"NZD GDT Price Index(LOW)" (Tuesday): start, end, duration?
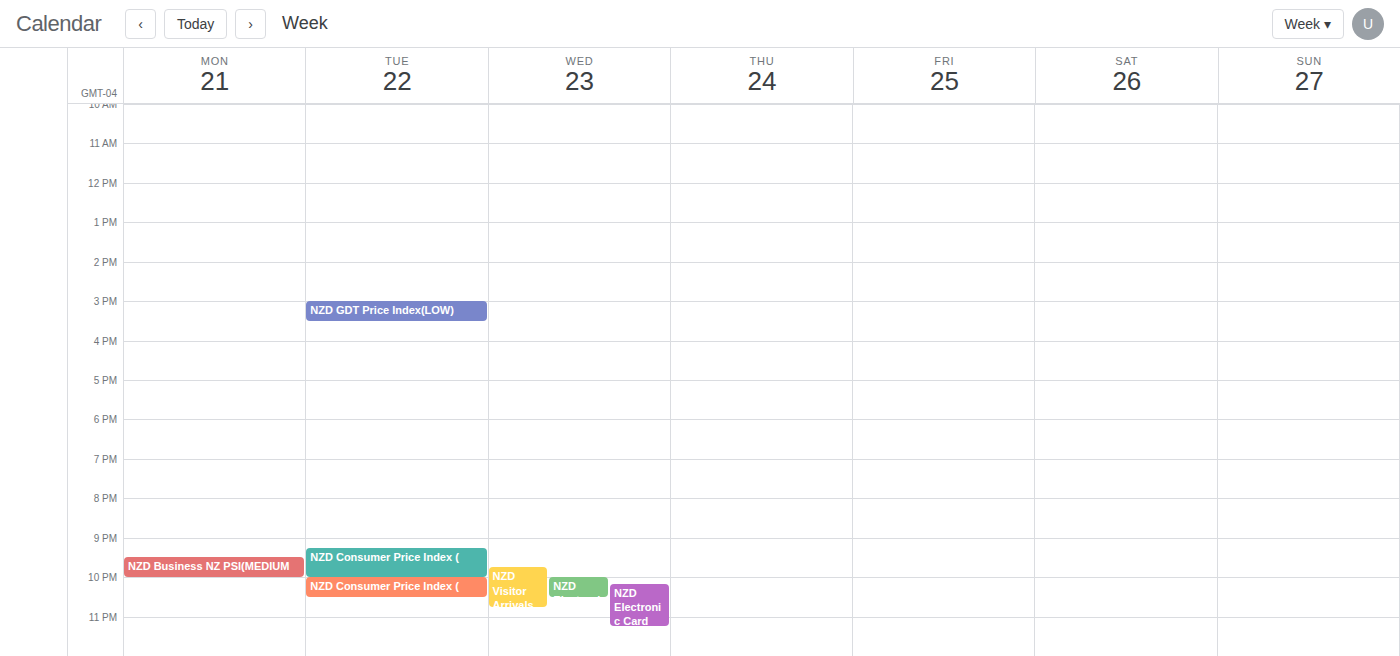
3:00 PM to 3:30 PM, 30 minutes